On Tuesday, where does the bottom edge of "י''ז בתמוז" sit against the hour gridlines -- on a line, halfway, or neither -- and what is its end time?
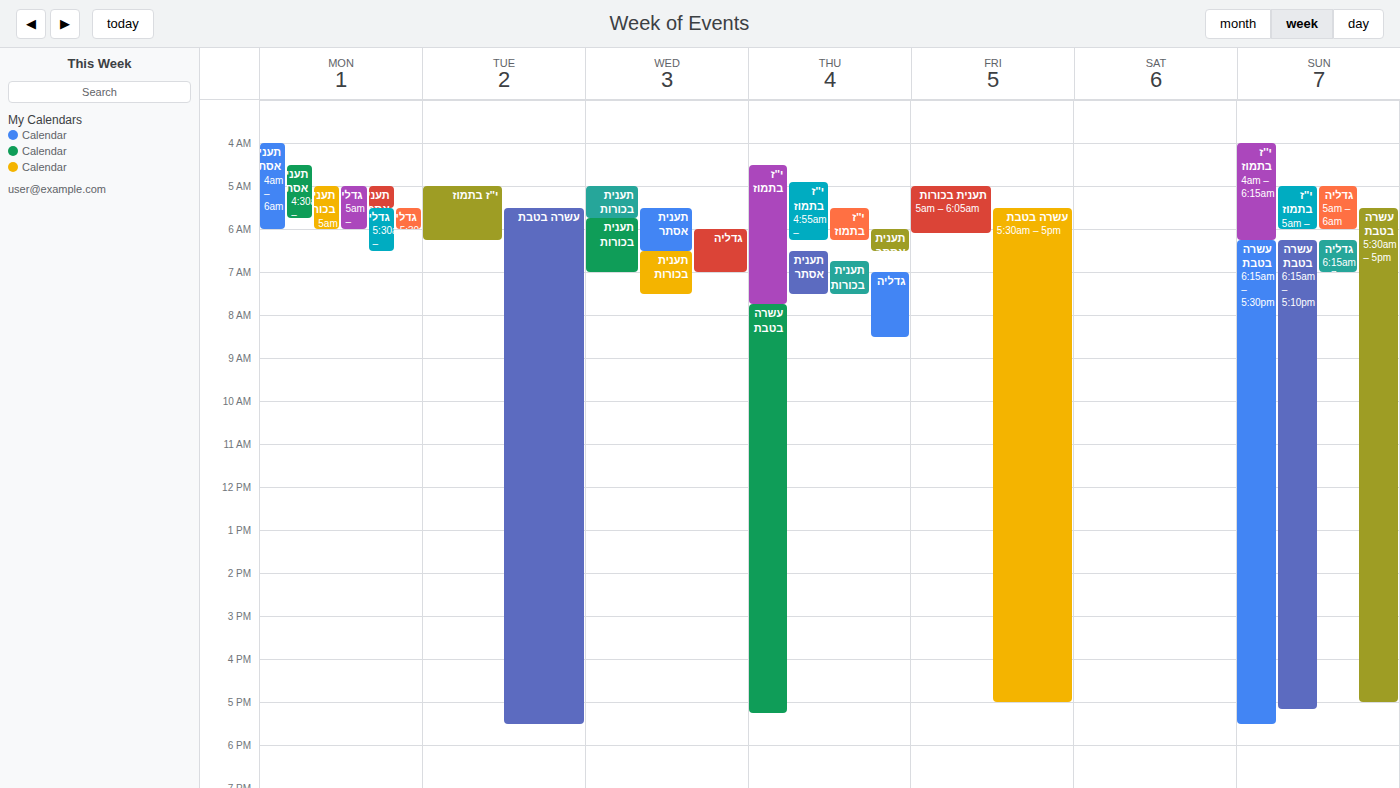
6:15 AM -- neither: a quarter of the way from the 6 AM line to the 7 AM line.